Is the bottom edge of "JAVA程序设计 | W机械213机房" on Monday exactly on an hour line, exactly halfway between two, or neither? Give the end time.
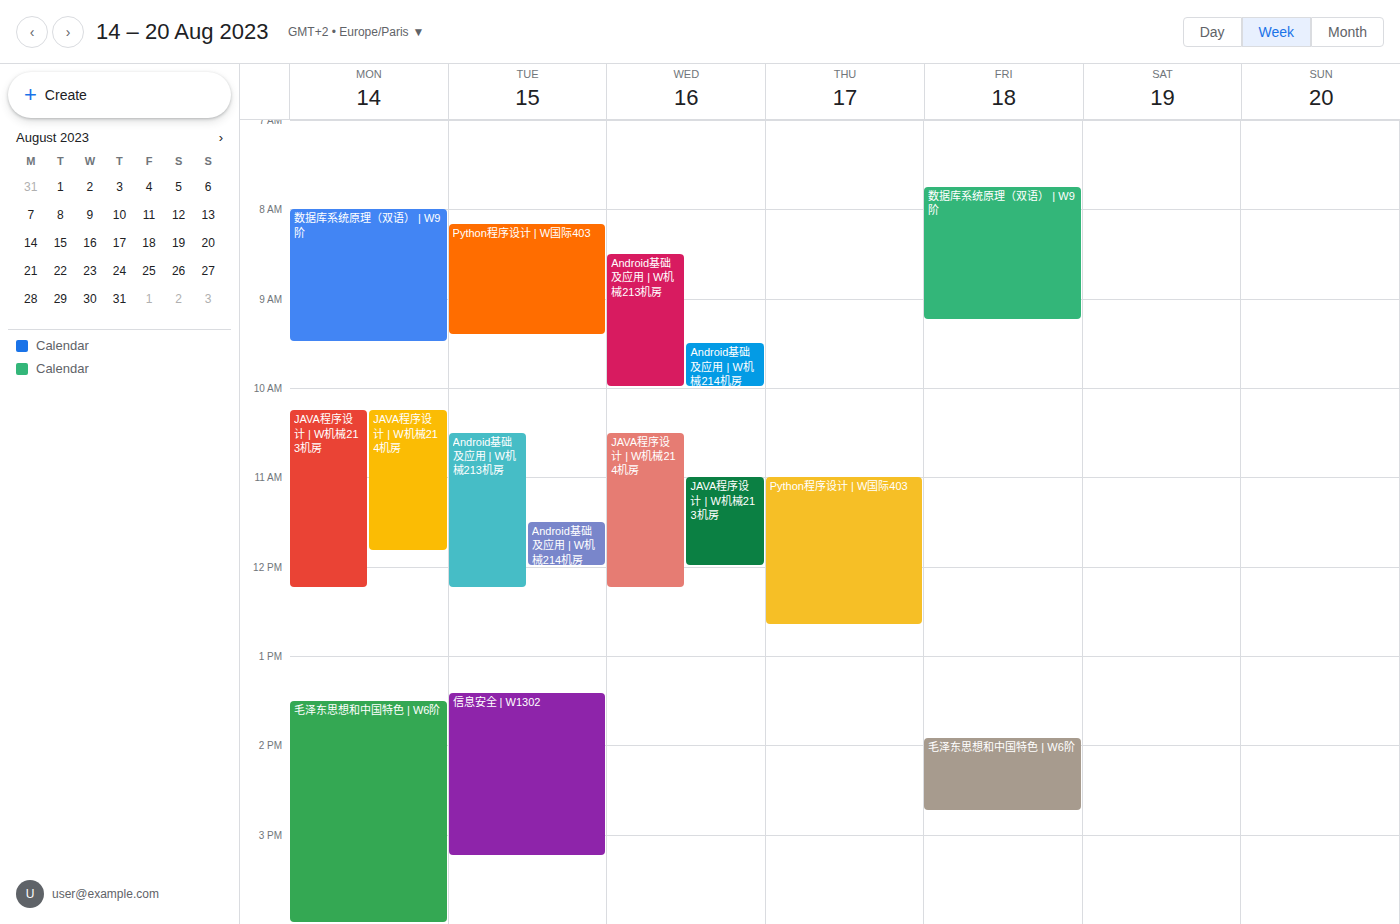
12:15 PM -- neither: a quarter of the way from the 12 PM line to the 1 PM line.